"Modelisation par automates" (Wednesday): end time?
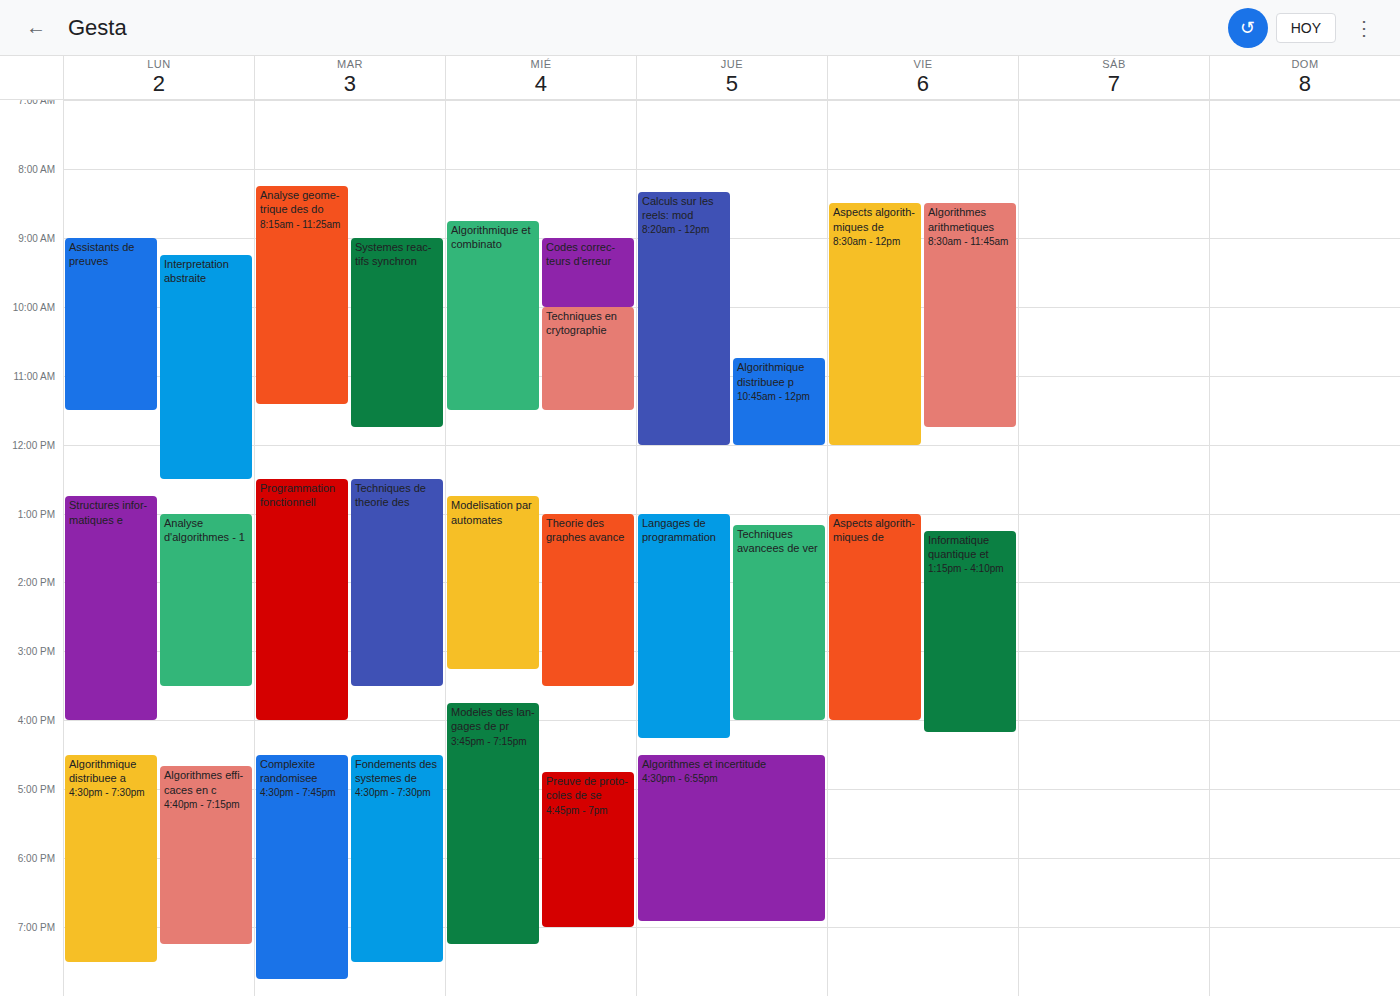
15:15